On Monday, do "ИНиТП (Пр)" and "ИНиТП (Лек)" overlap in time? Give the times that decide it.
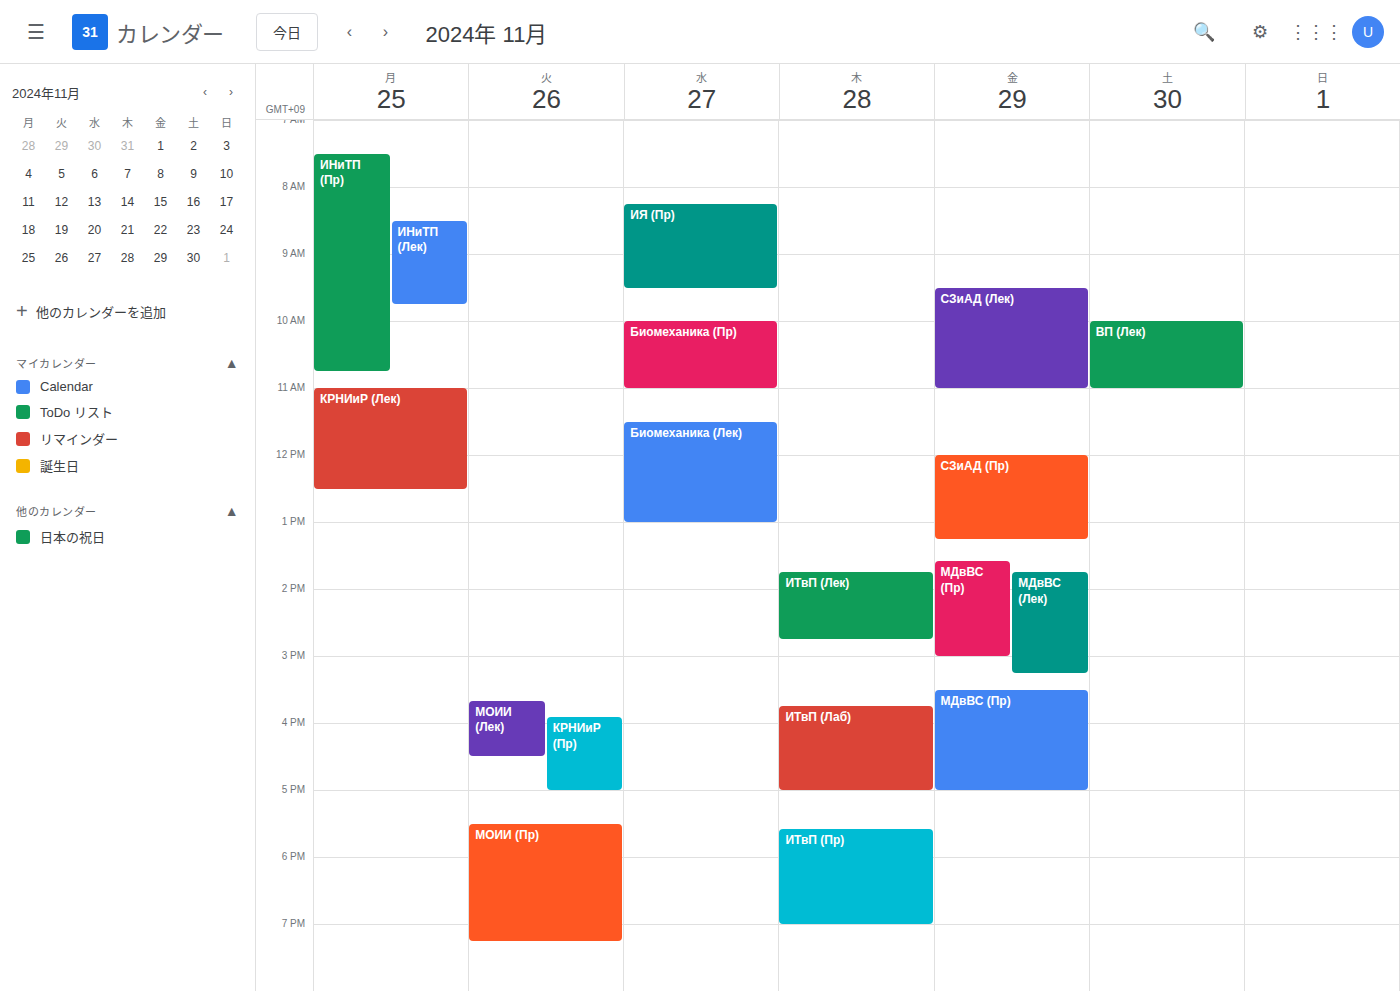
"ИНиТП (Лек)" runs 8:30 AM to 9:45 AM, inside "ИНиТП (Пр)" -- they overlap.